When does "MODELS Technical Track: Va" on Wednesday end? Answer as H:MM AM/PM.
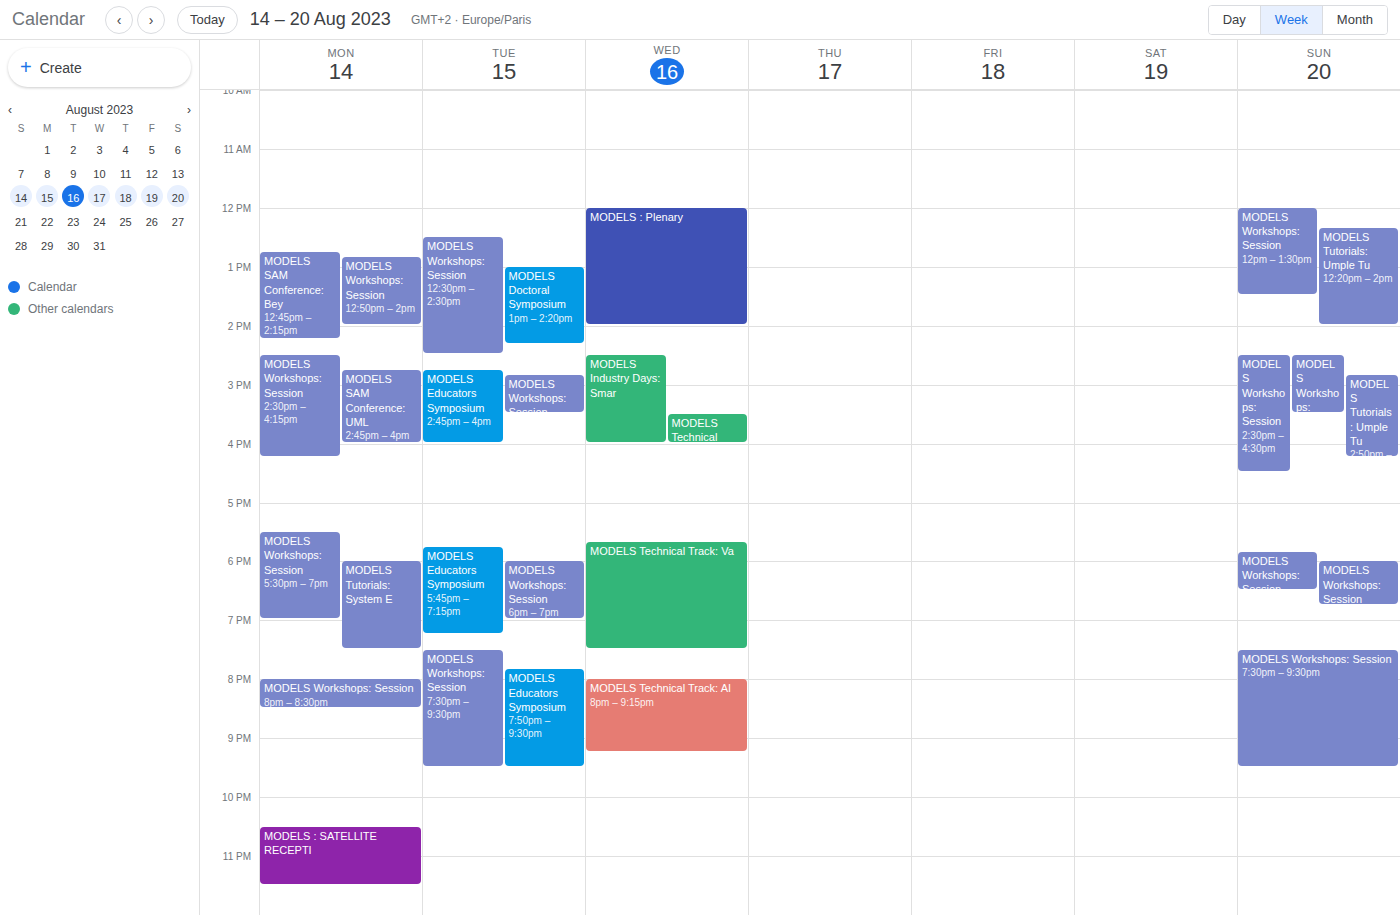
7:30 PM